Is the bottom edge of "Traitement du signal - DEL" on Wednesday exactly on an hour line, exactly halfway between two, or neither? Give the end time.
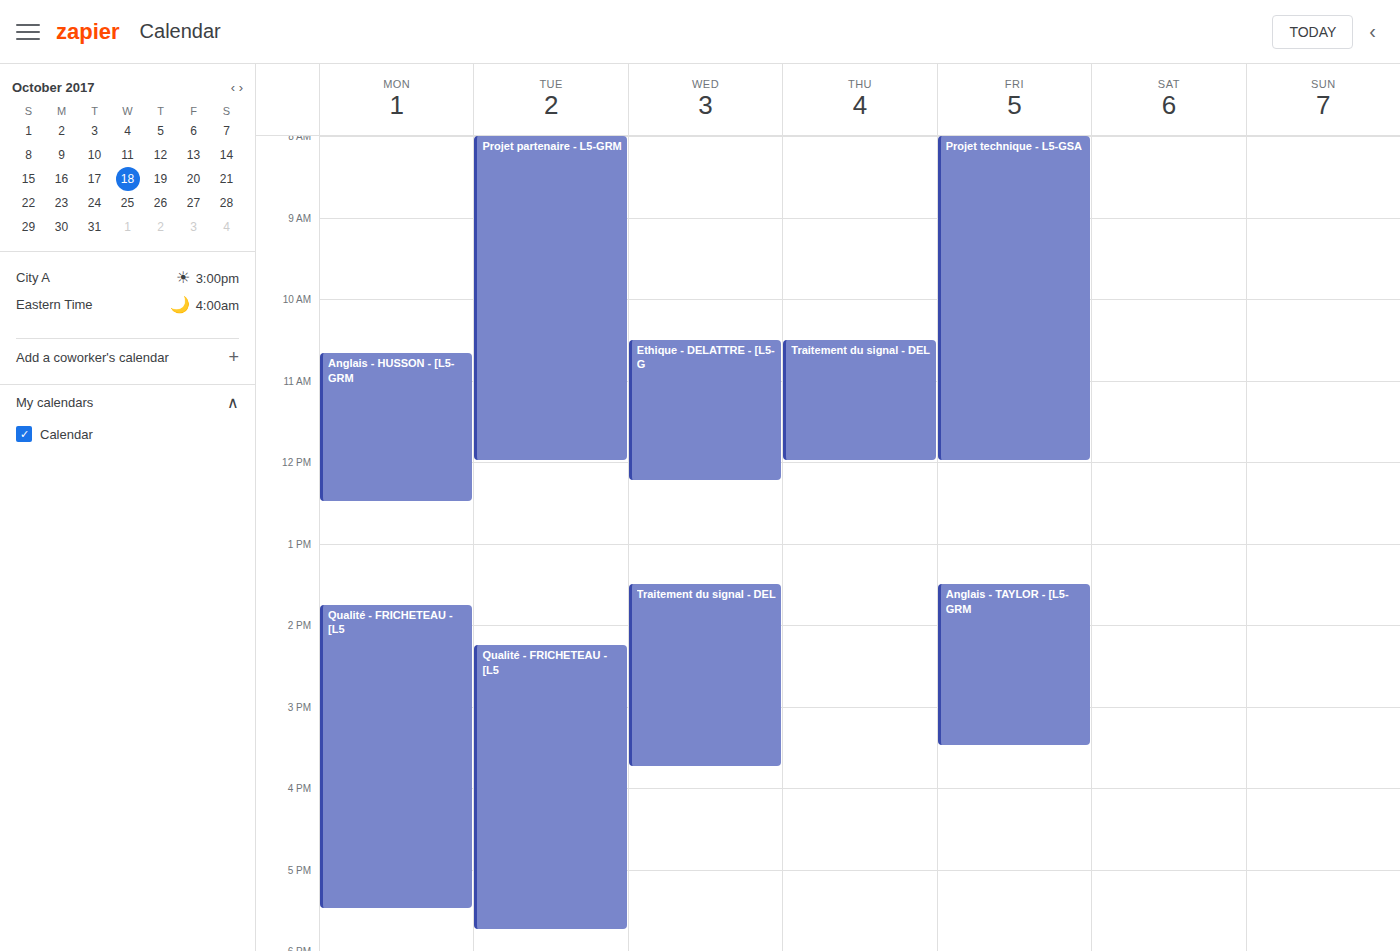
3:45 PM -- neither: three quarters of the way from the 3 PM line to the 4 PM line.